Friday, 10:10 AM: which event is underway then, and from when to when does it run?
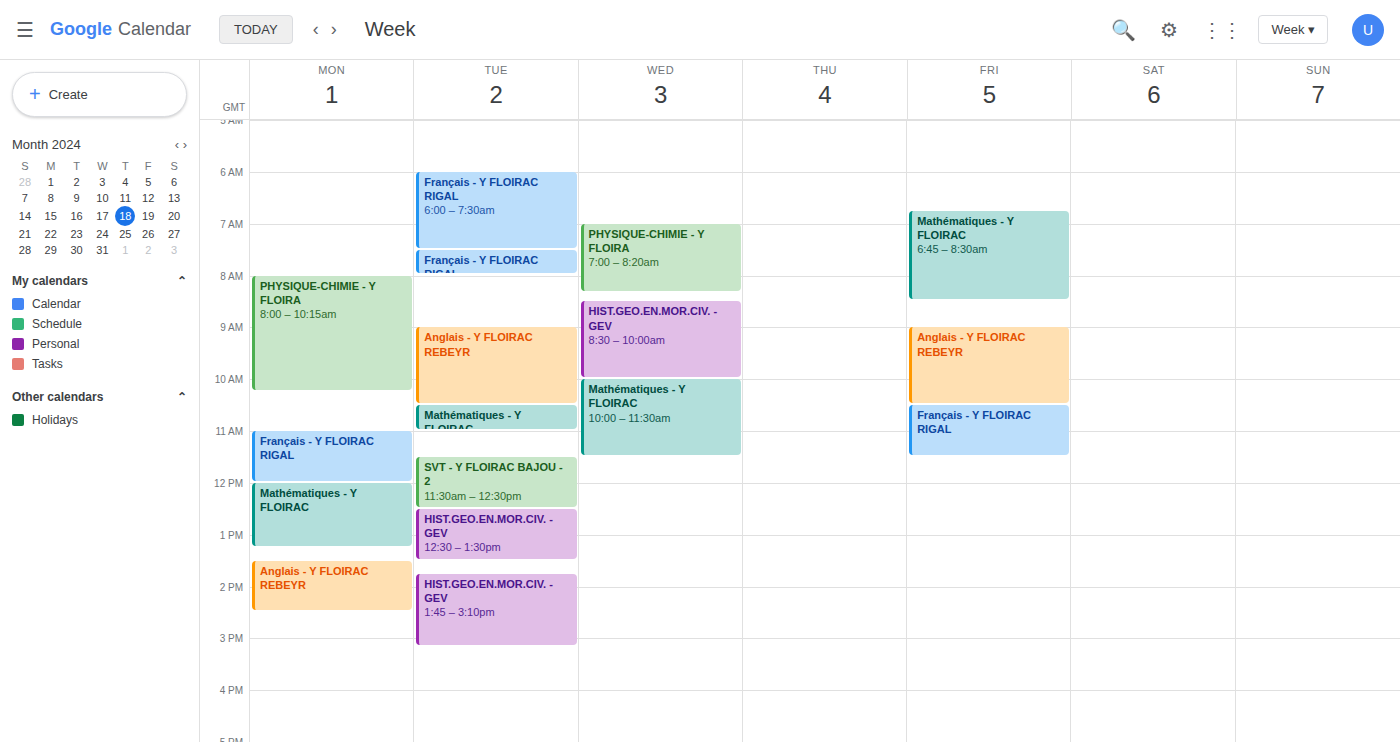
"Anglais - Y FLOIRAC REBEYR", 9:00 AM to 10:30 AM